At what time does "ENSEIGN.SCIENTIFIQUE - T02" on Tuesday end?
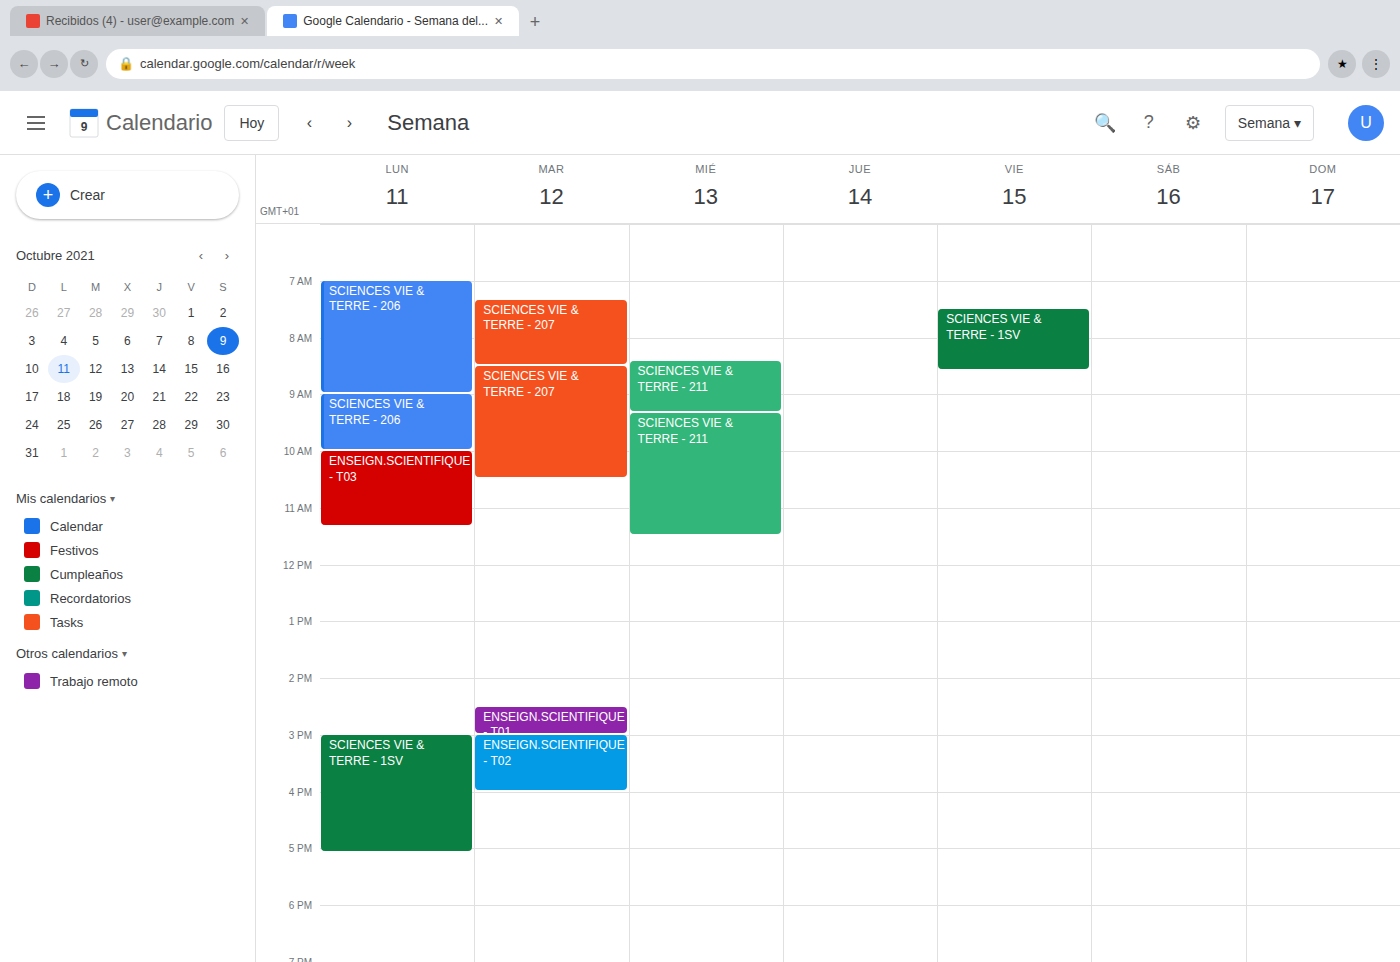
4:00 PM